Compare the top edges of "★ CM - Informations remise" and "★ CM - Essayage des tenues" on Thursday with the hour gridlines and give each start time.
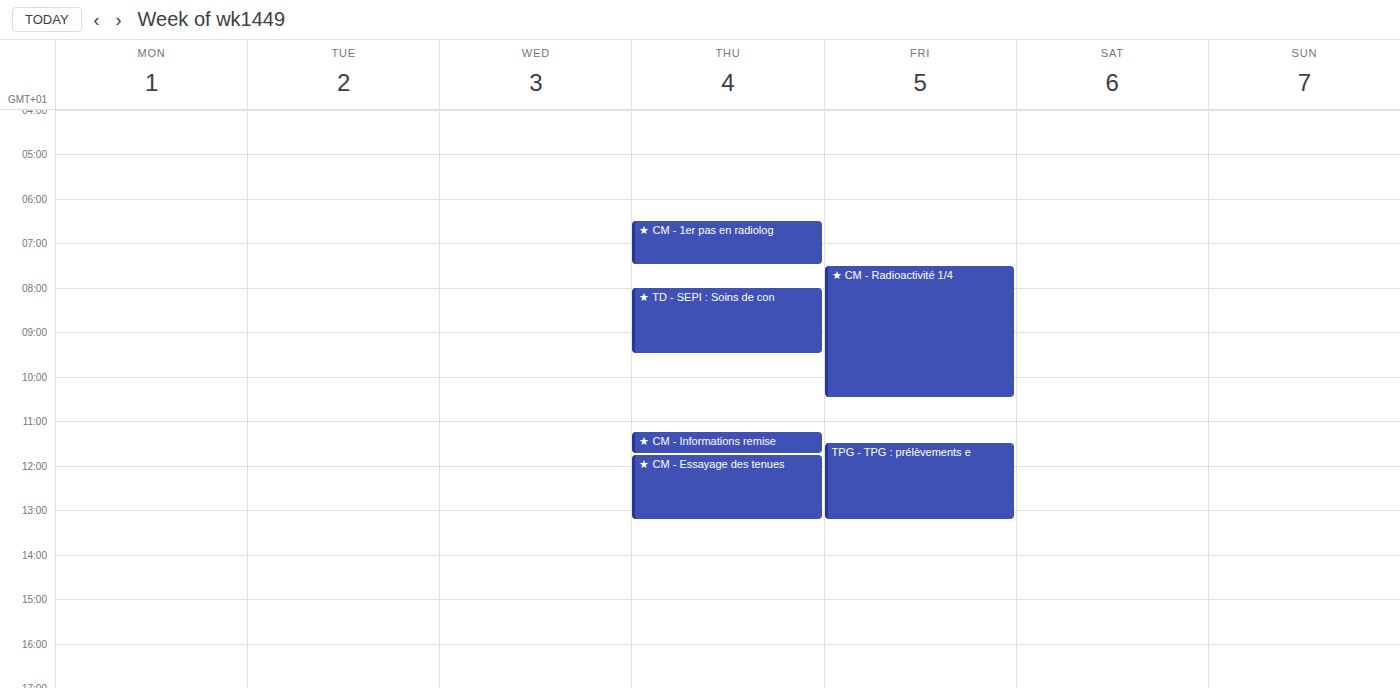
"★ CM - Informations remise": 11:15 AM, neither: a quarter of the way from the 11 AM line to the 12 PM line. "★ CM - Essayage des tenues": 11:45 AM, neither: three quarters of the way from the 11 AM line to the 12 PM line.